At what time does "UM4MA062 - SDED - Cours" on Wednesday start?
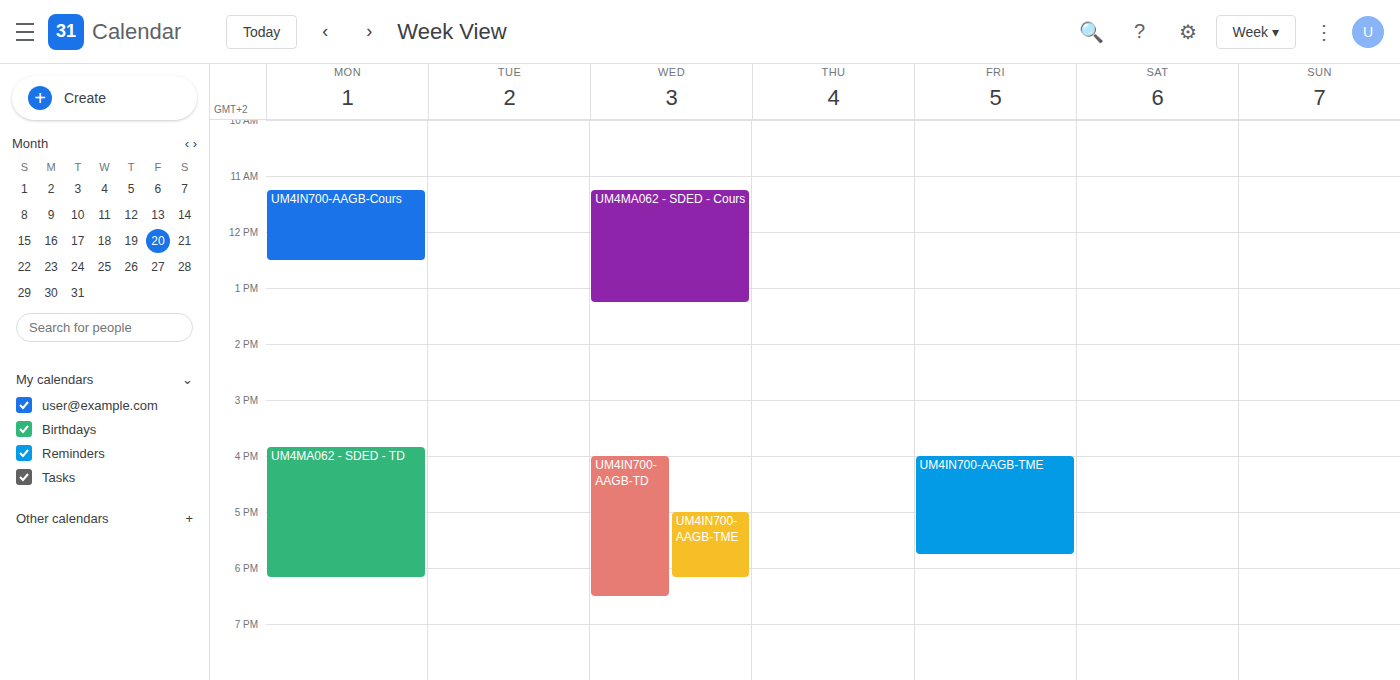
11:15